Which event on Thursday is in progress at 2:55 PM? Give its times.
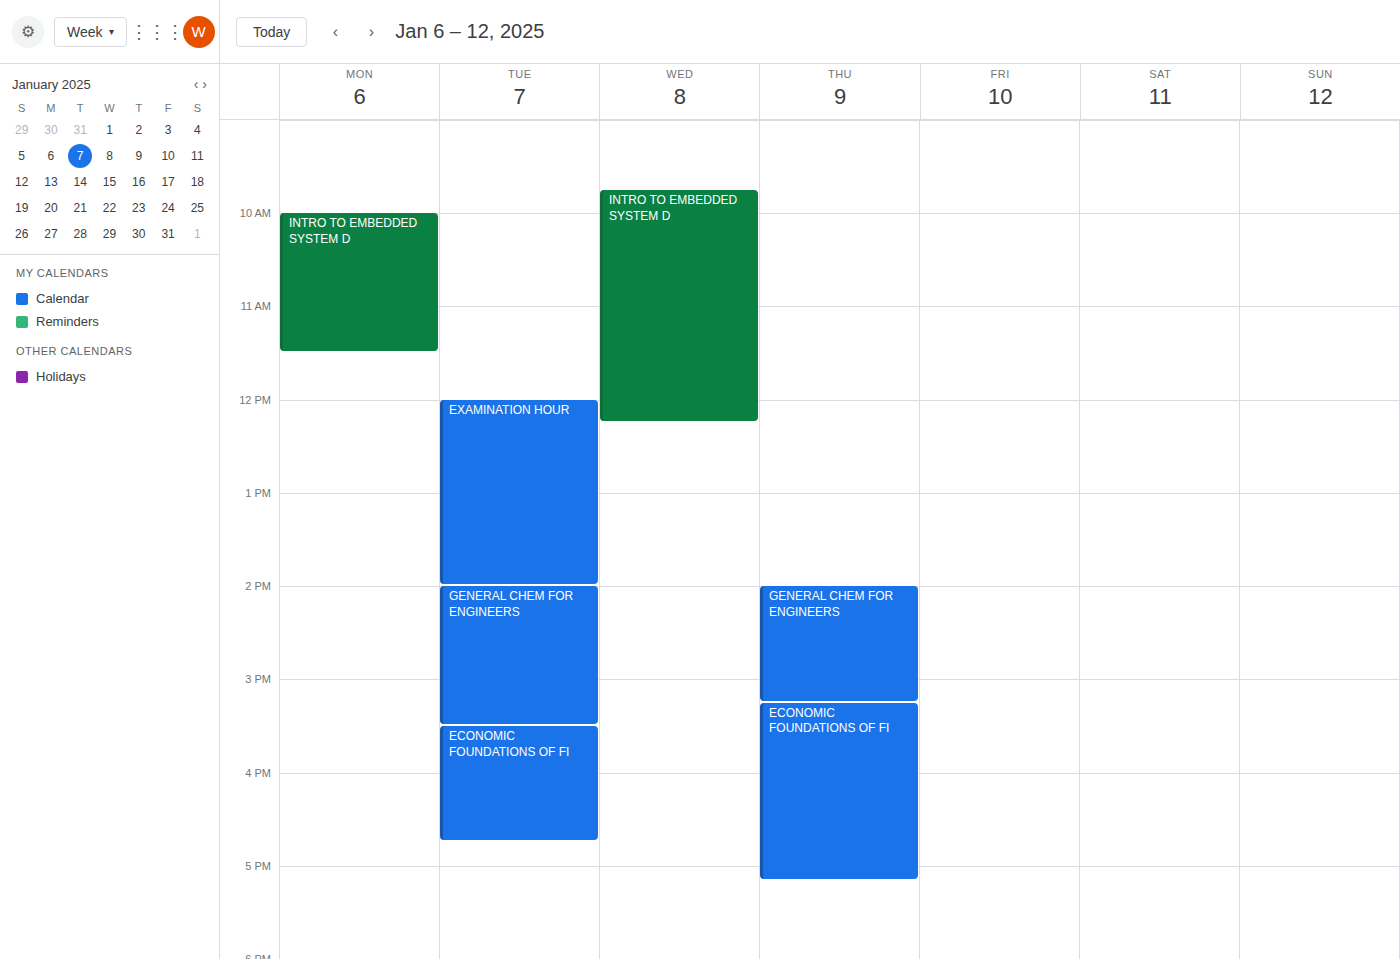
"GENERAL CHEM FOR ENGINEERS", 2:00 PM to 3:15 PM